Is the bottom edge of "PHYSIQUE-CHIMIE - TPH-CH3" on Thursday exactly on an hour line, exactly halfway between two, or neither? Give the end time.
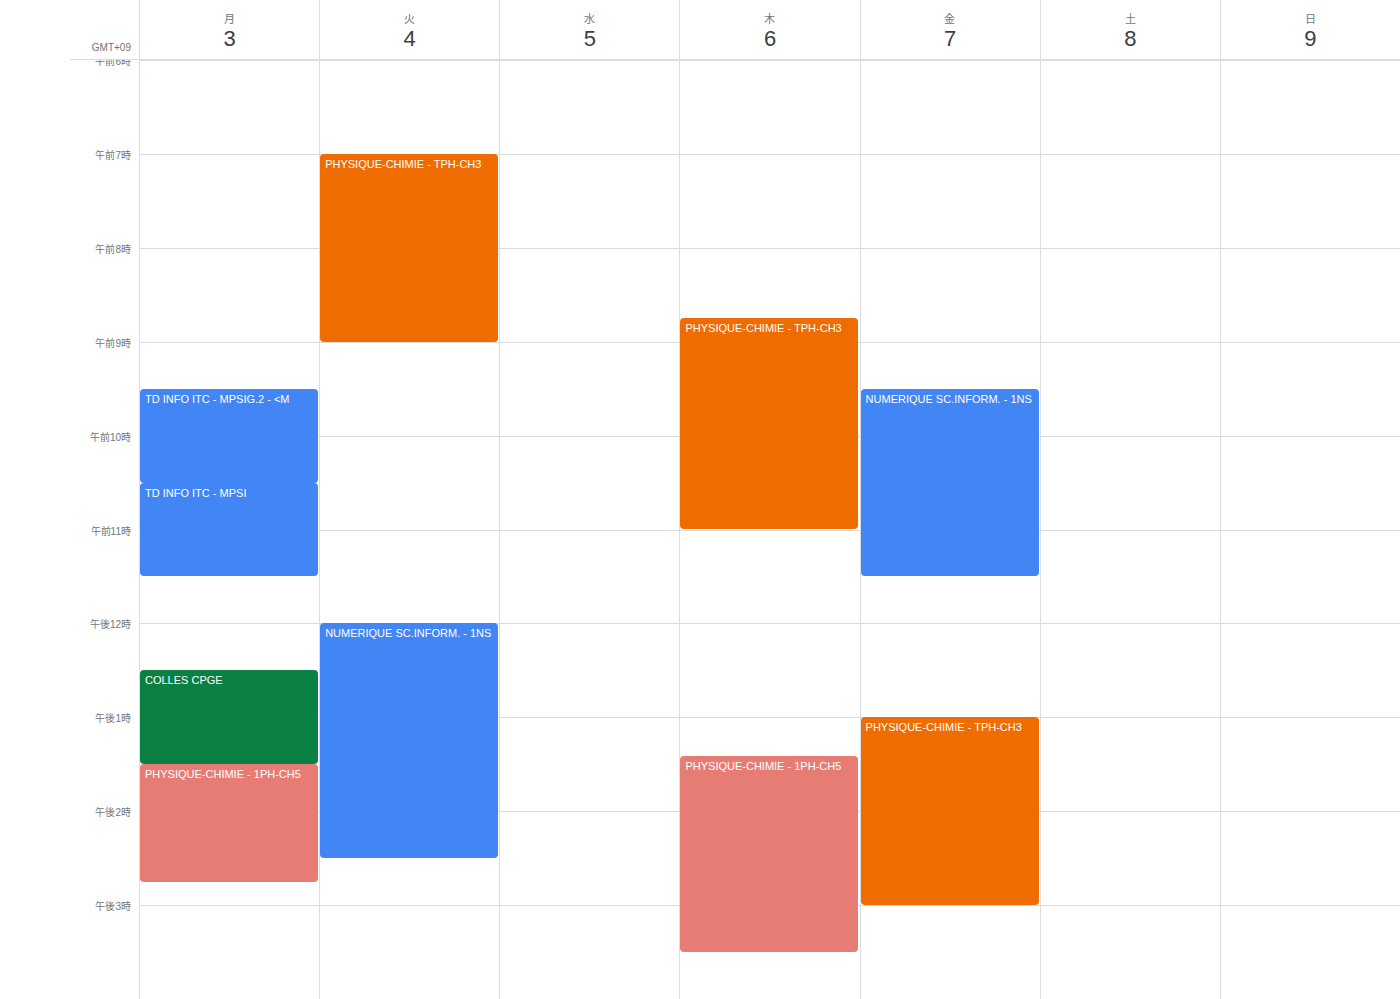
11:00 AM -- exactly on the 11 AM line.